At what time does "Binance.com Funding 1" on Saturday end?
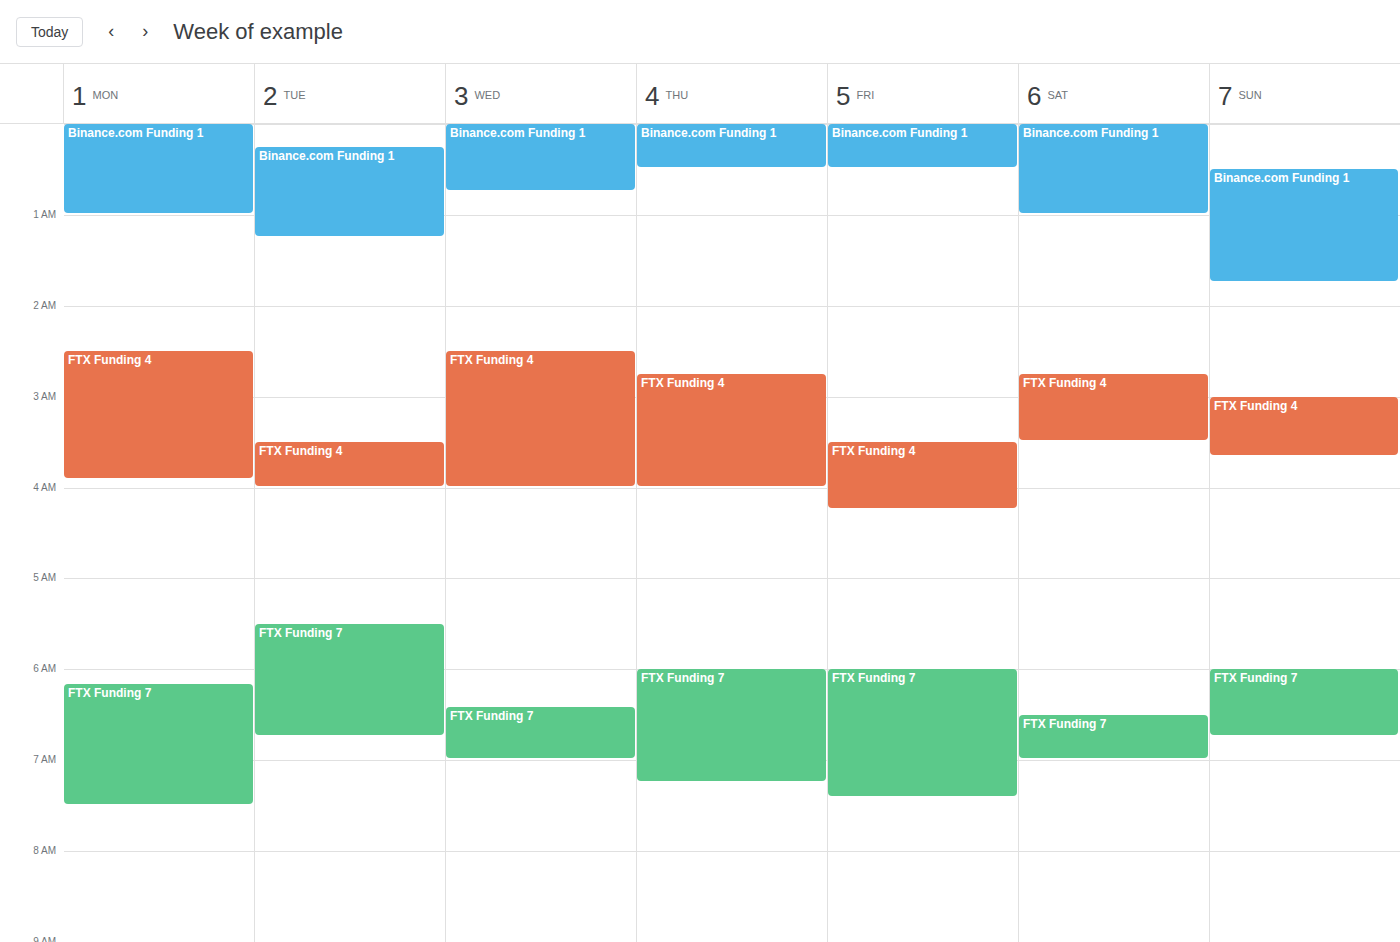
01:00